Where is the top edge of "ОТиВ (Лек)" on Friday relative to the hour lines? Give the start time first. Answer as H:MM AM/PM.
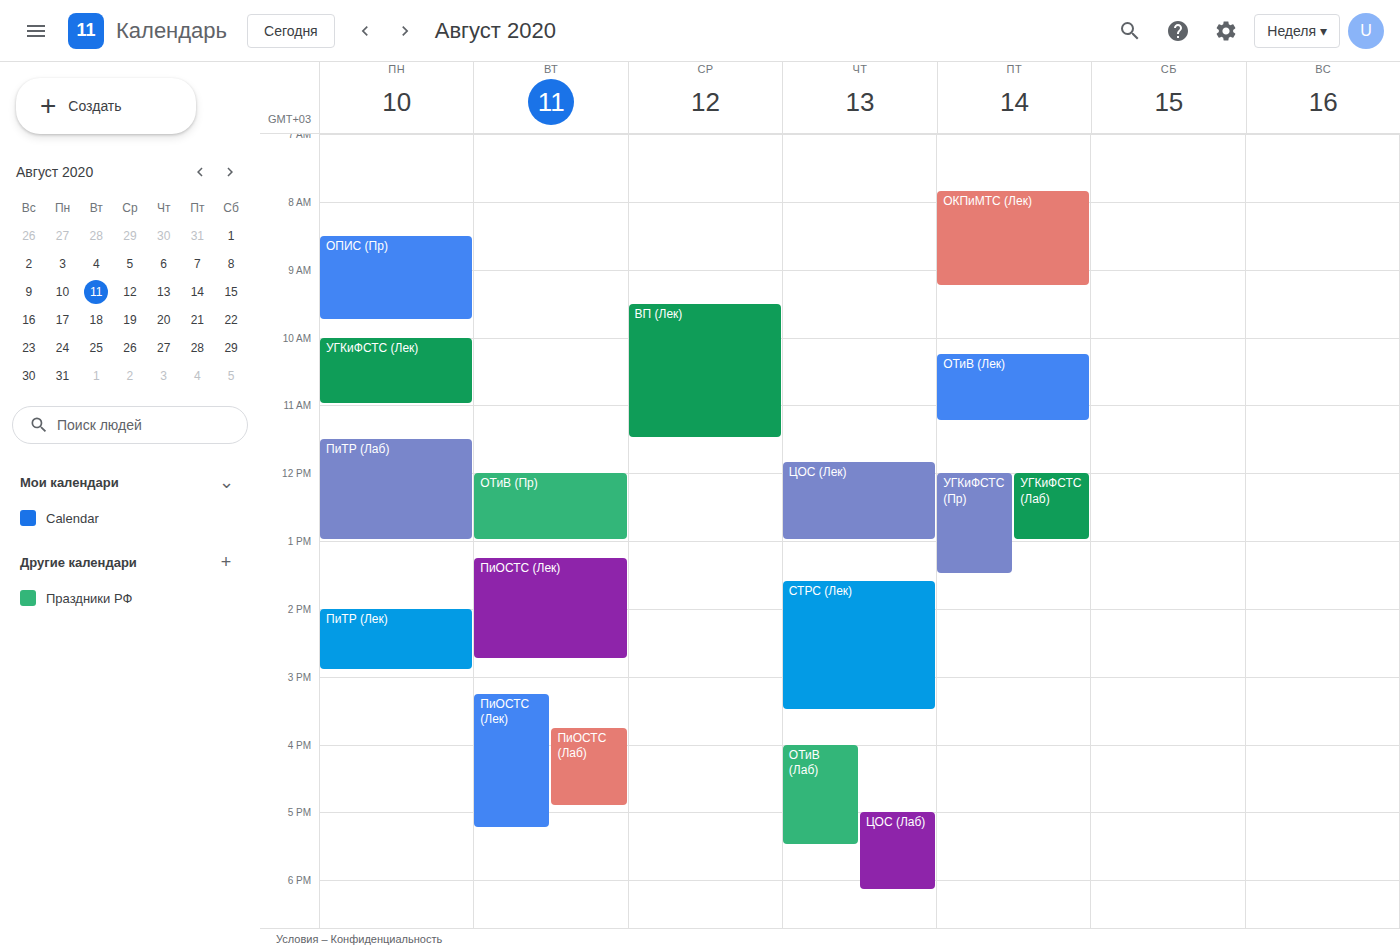
10:15 AM -- neither: a quarter of the way from the 10 AM line to the 11 AM line.